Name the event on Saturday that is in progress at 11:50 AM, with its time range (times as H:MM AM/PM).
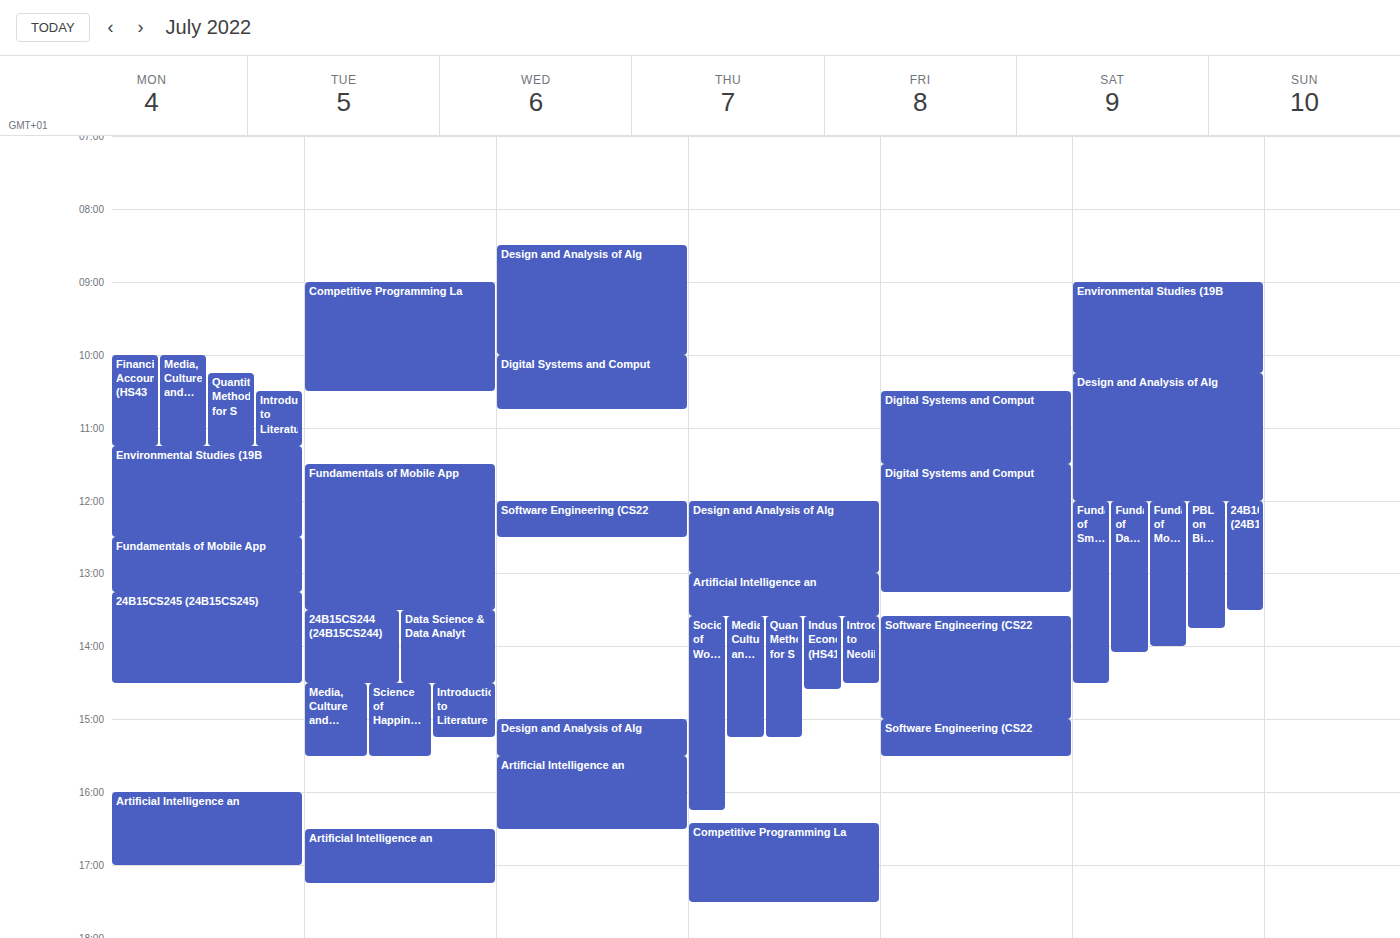
"Design and Analysis of Alg", 10:15 AM to 12:00 PM